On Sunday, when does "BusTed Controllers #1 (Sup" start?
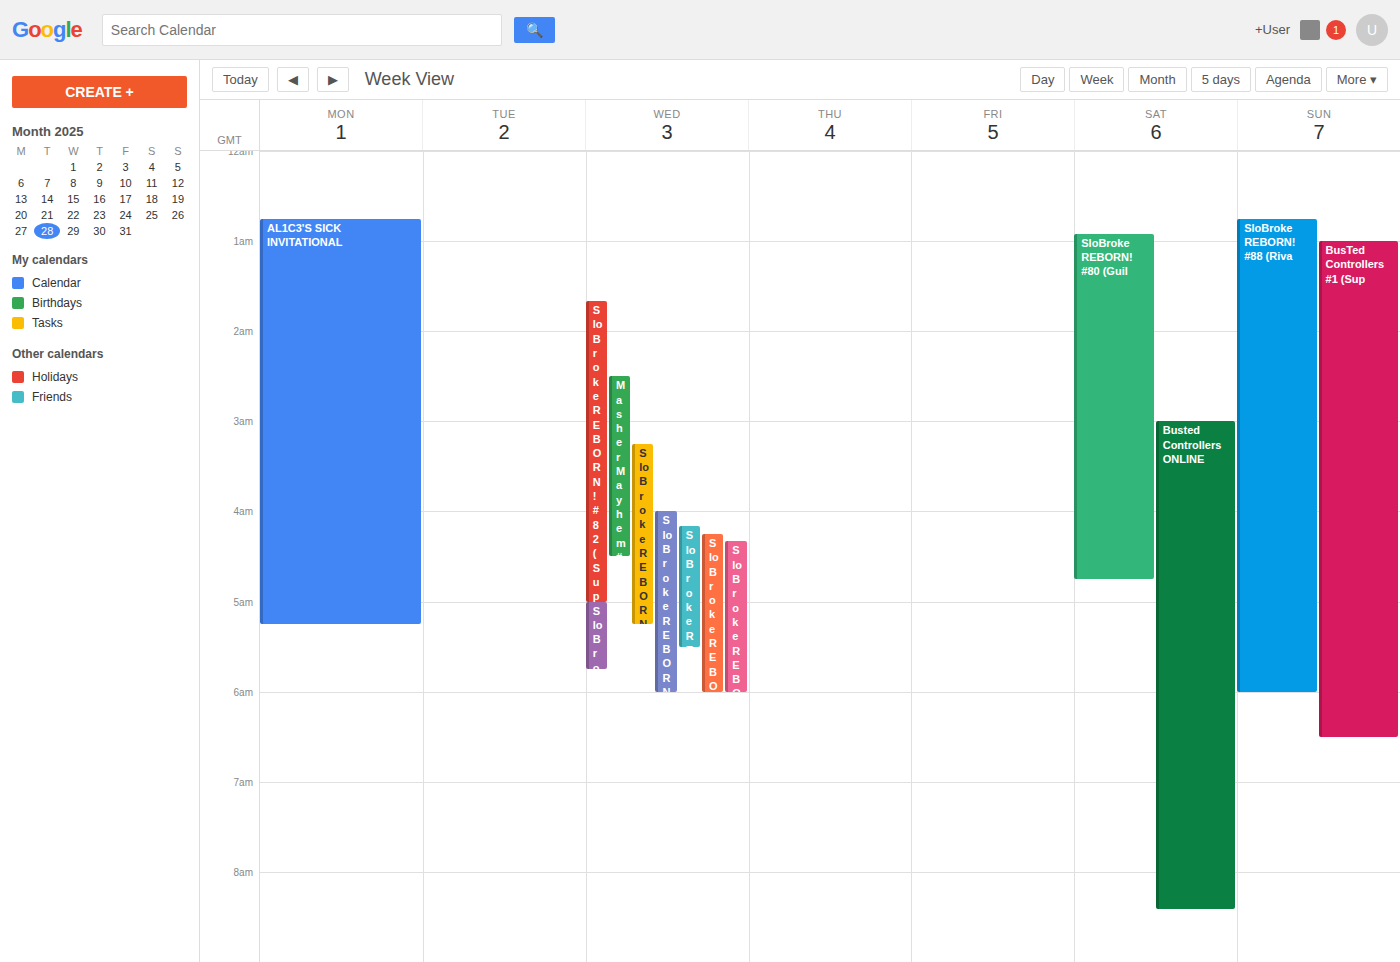
1:00 AM